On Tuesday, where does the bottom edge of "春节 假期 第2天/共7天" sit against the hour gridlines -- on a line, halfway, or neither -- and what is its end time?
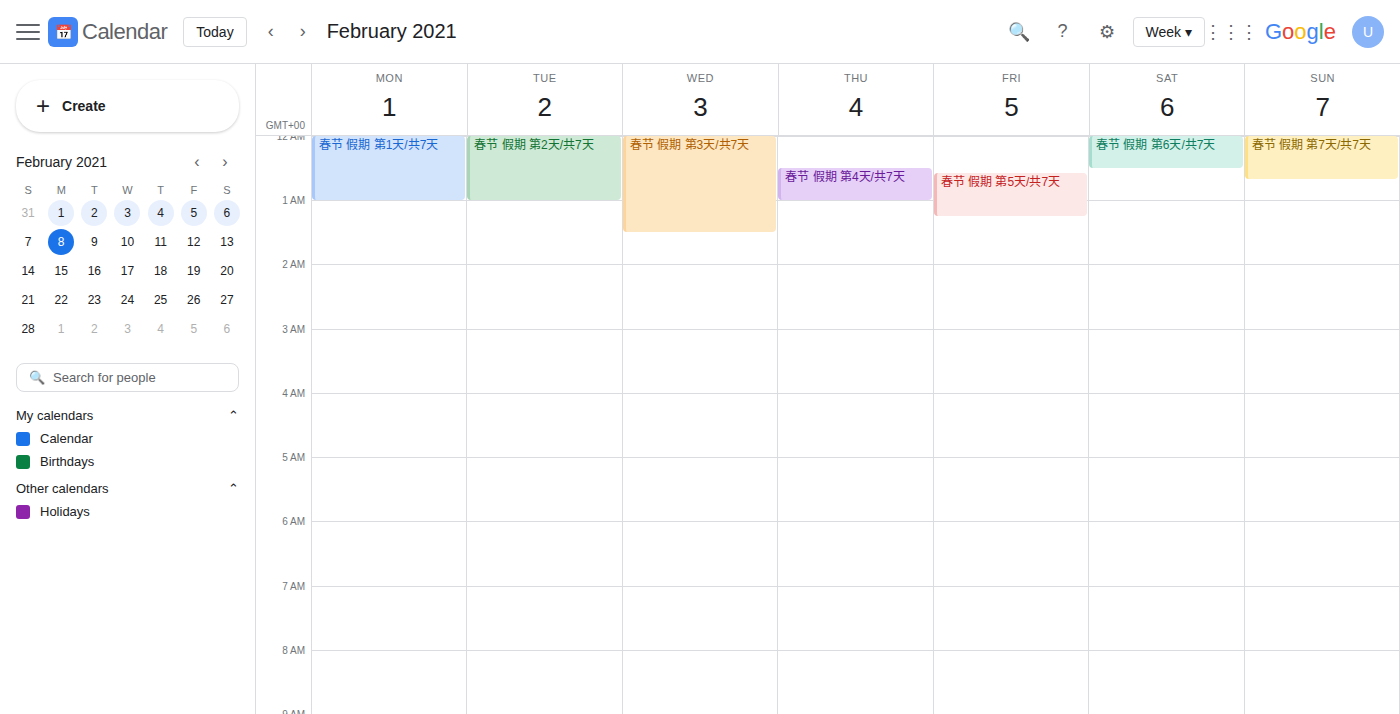
1:00 AM -- exactly on the 1 AM line.